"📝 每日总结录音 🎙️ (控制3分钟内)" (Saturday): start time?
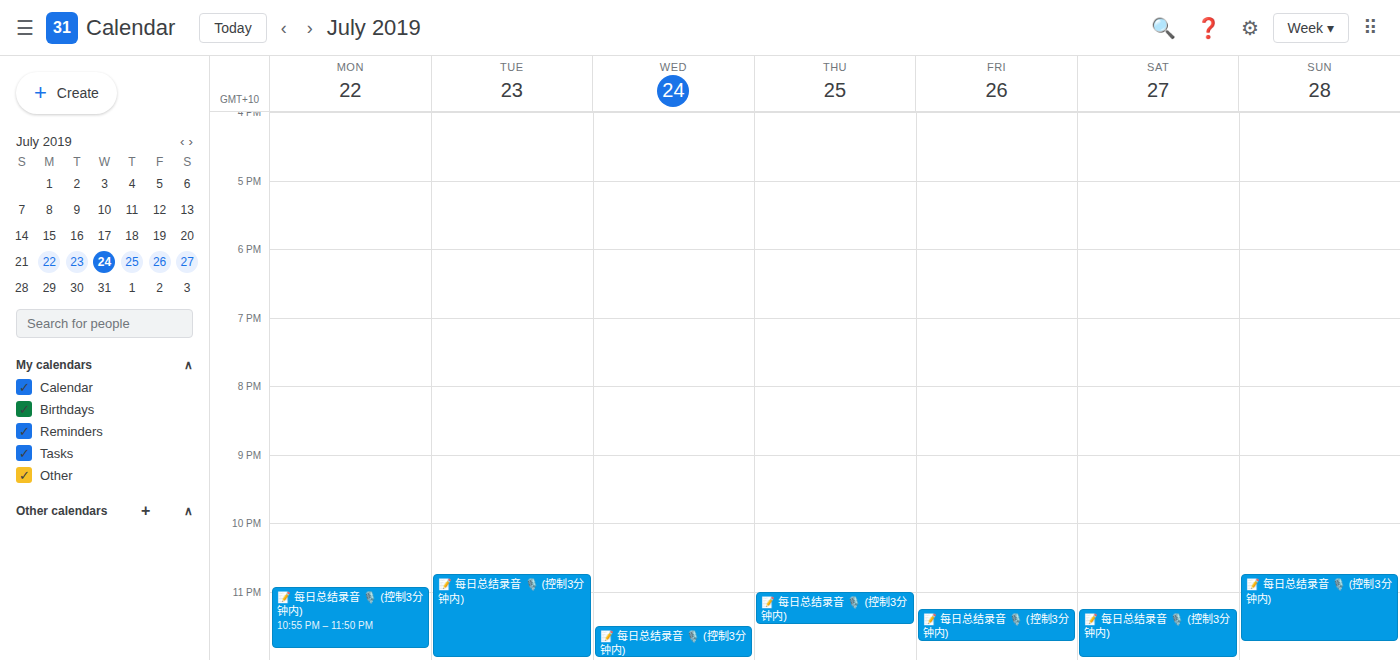
11:15 PM